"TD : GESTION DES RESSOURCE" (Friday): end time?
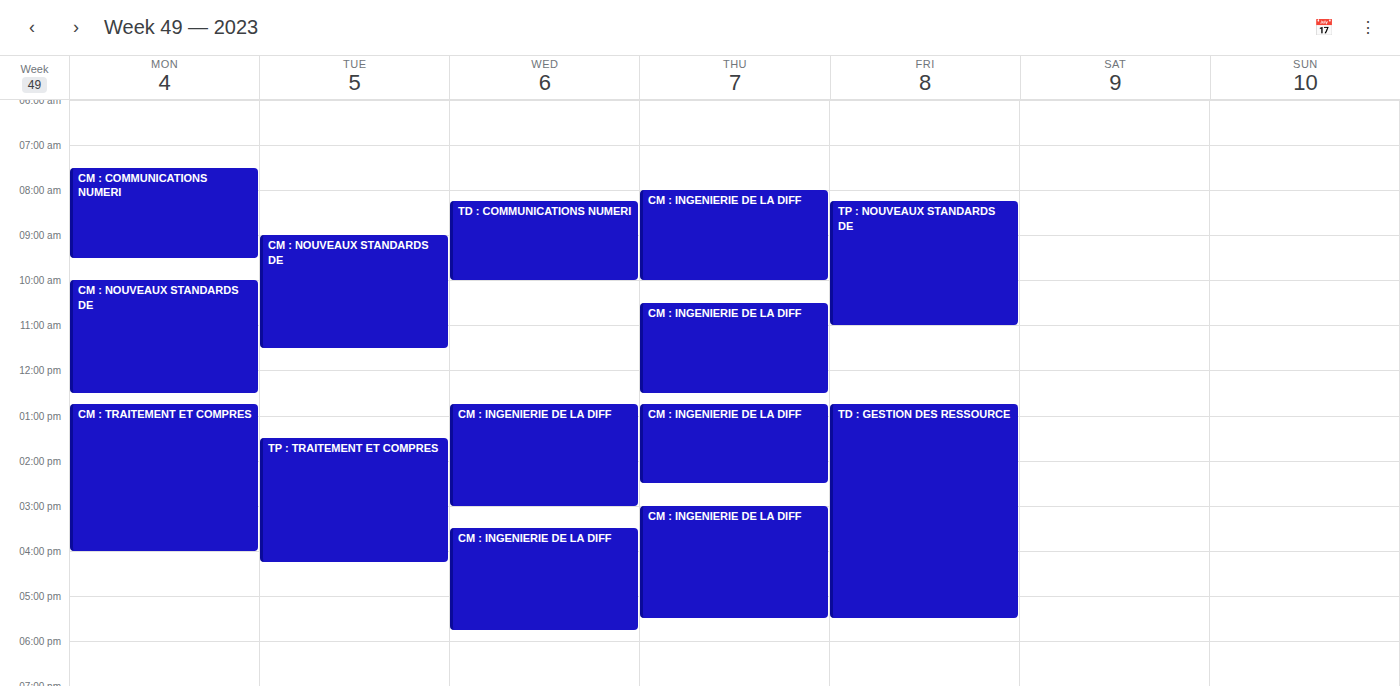
5:30 PM